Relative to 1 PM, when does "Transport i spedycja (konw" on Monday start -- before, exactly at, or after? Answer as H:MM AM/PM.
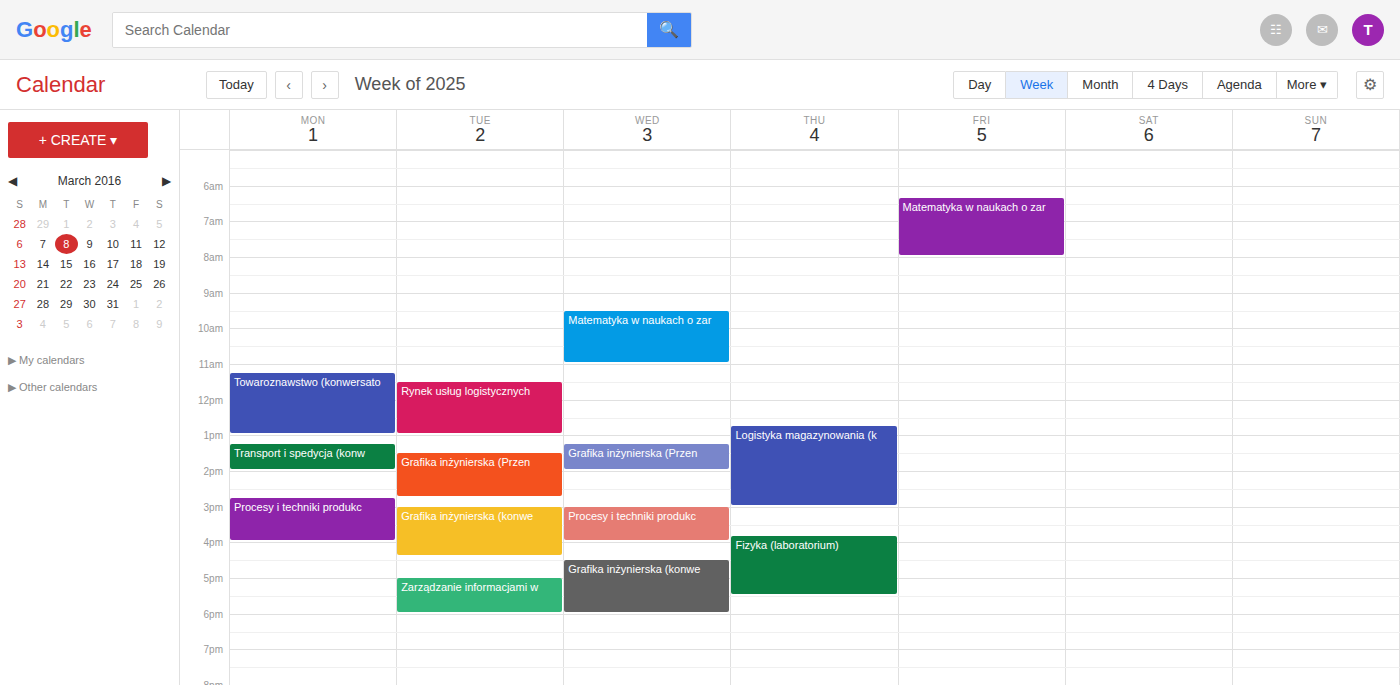
1:15 PM -- after 1 PM, 15 minutes below the 1 PM line.